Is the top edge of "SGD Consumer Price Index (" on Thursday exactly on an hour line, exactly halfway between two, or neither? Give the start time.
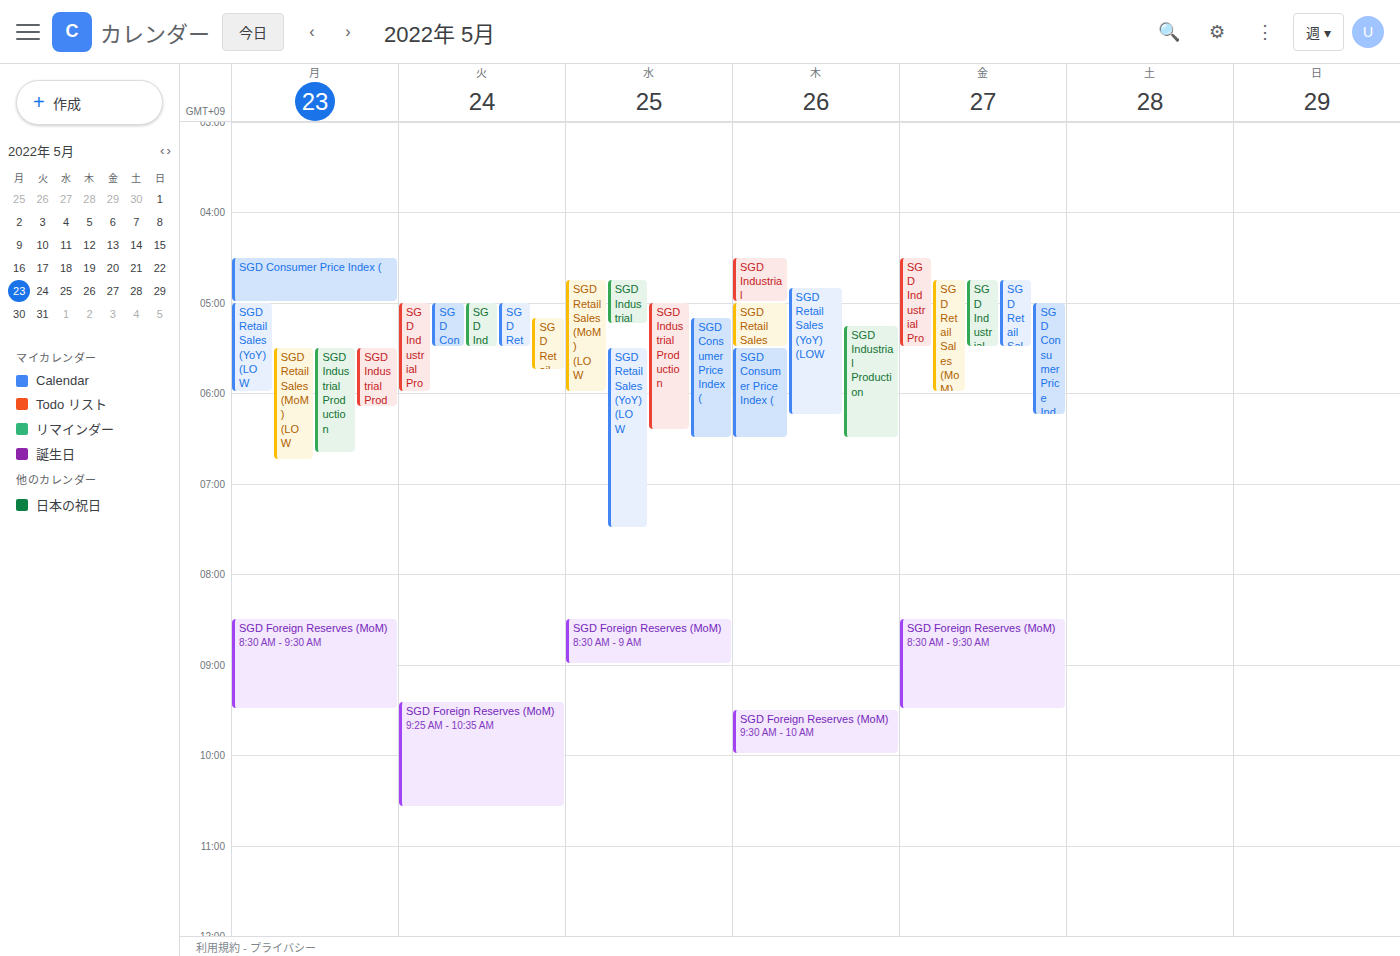
5:30 AM -- halfway between the 5 AM and 6 AM lines.